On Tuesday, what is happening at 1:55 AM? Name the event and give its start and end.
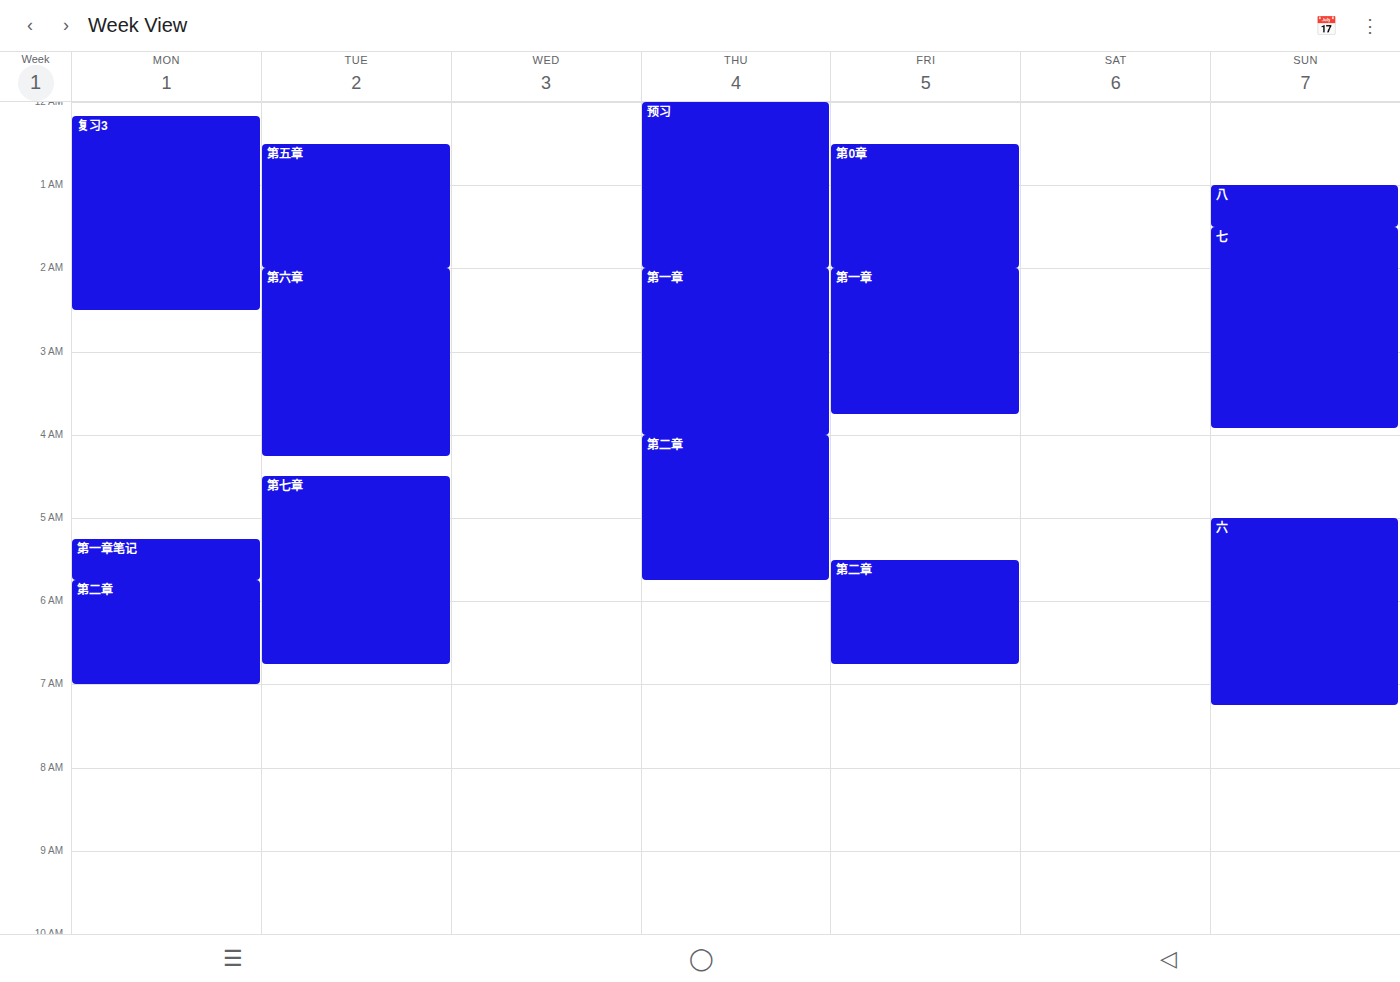
"第五章", 12:30 AM to 2:00 AM